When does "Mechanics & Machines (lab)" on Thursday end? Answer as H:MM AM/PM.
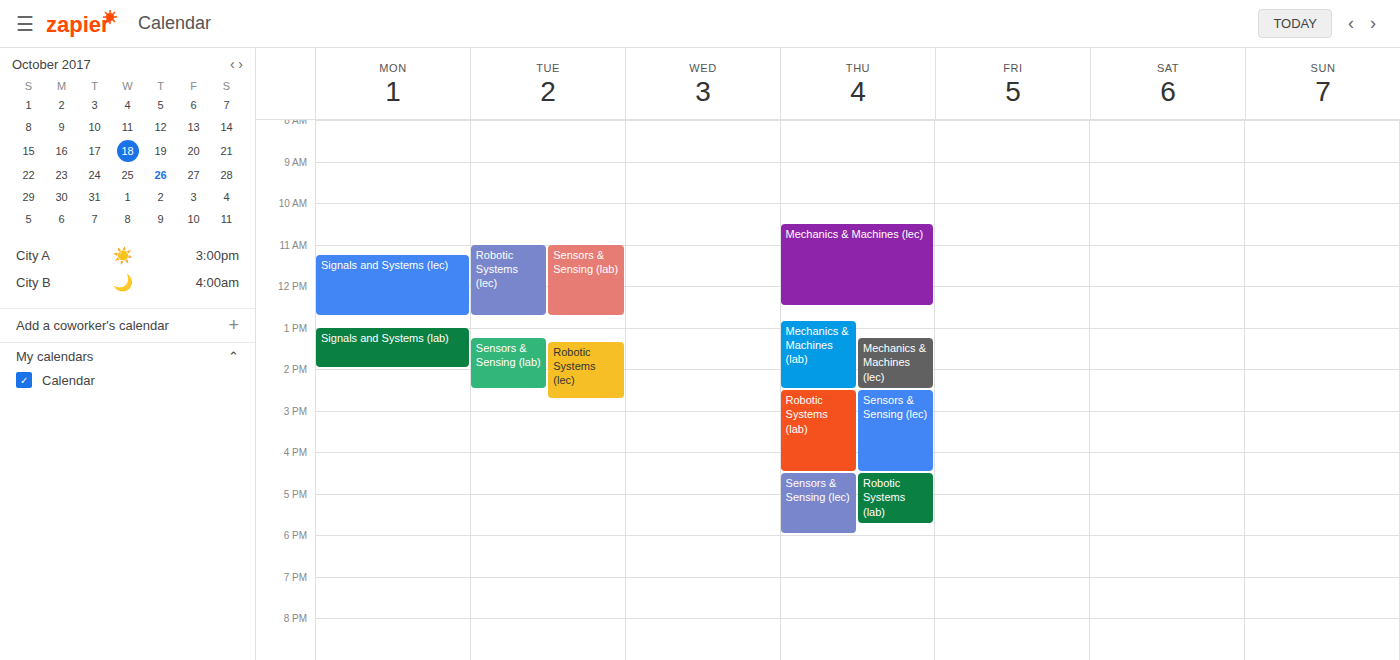
2:30 PM